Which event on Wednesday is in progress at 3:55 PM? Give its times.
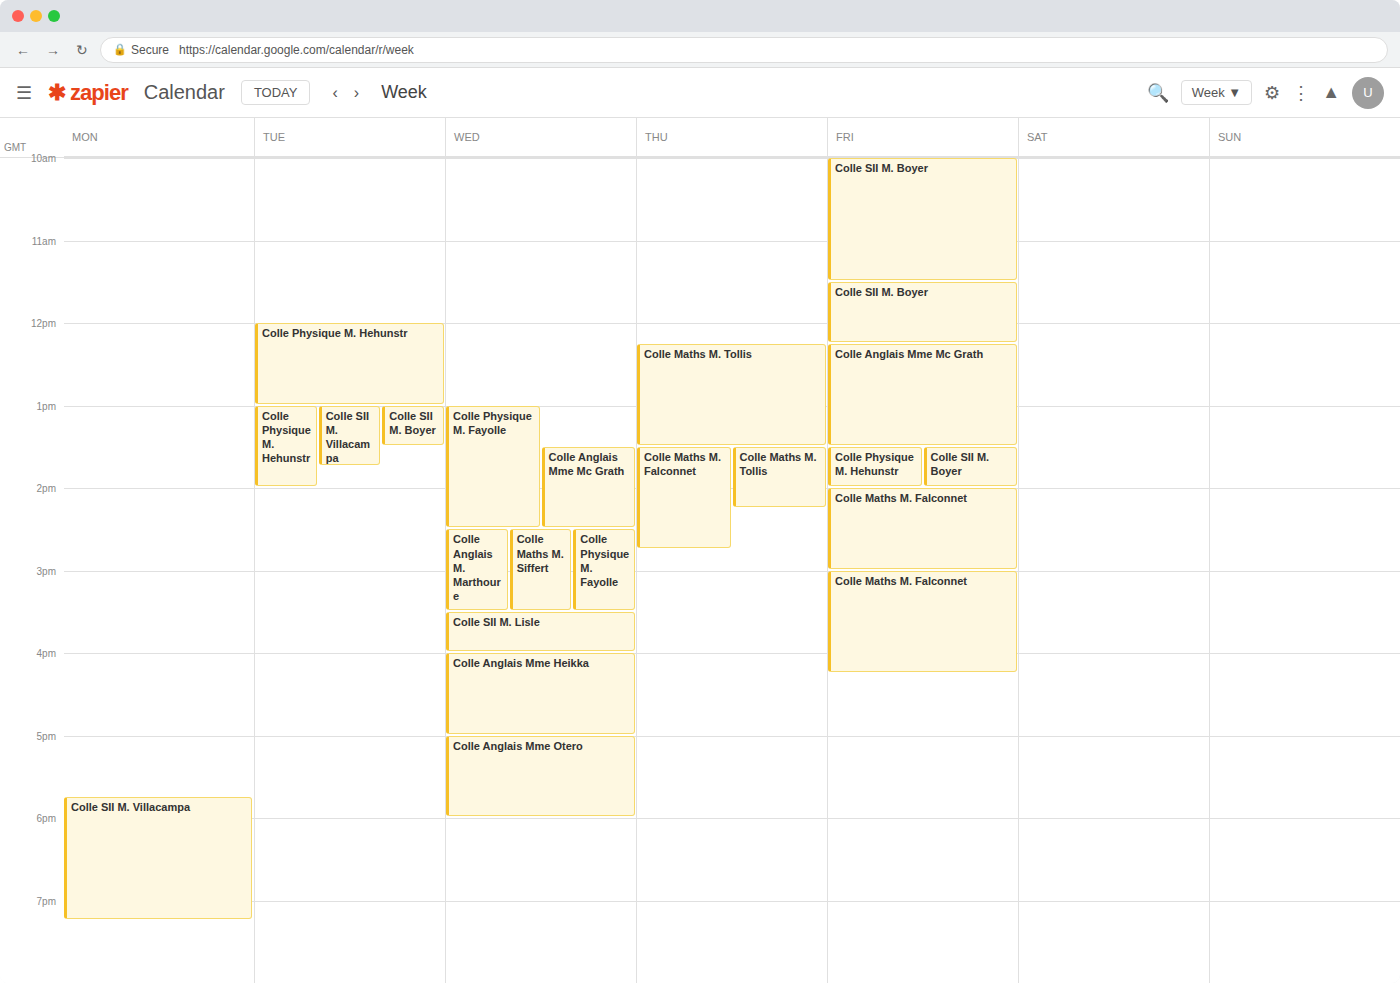
"Colle SII M. Lisle", 3:30 PM to 4:00 PM